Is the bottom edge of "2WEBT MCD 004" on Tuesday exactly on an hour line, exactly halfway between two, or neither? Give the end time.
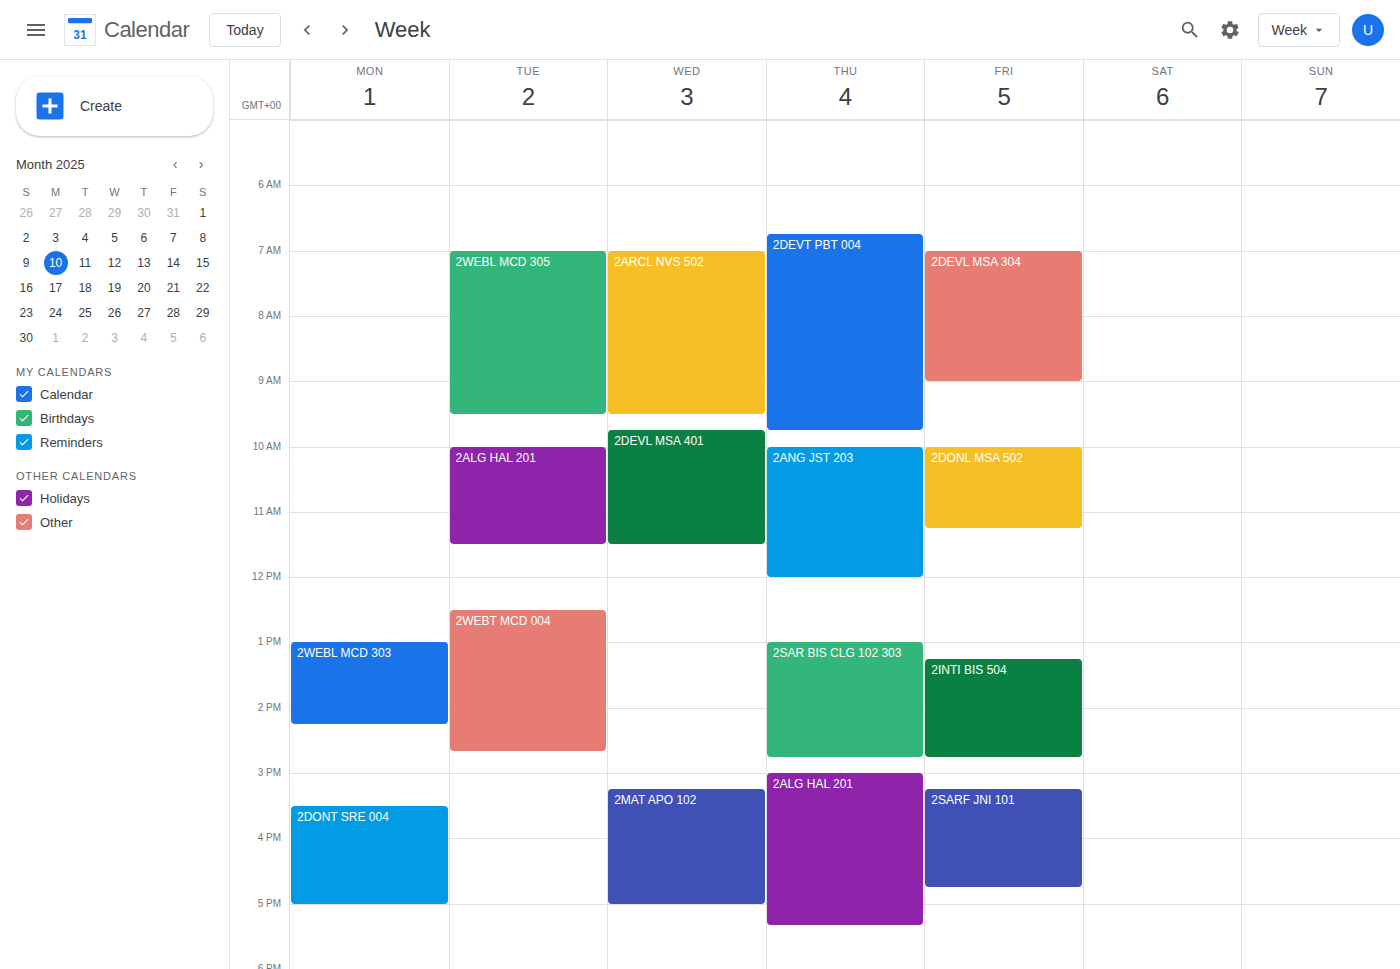
2:40 PM -- neither: 40 minutes below the 2 PM line and 20 minutes above the 3 PM line.